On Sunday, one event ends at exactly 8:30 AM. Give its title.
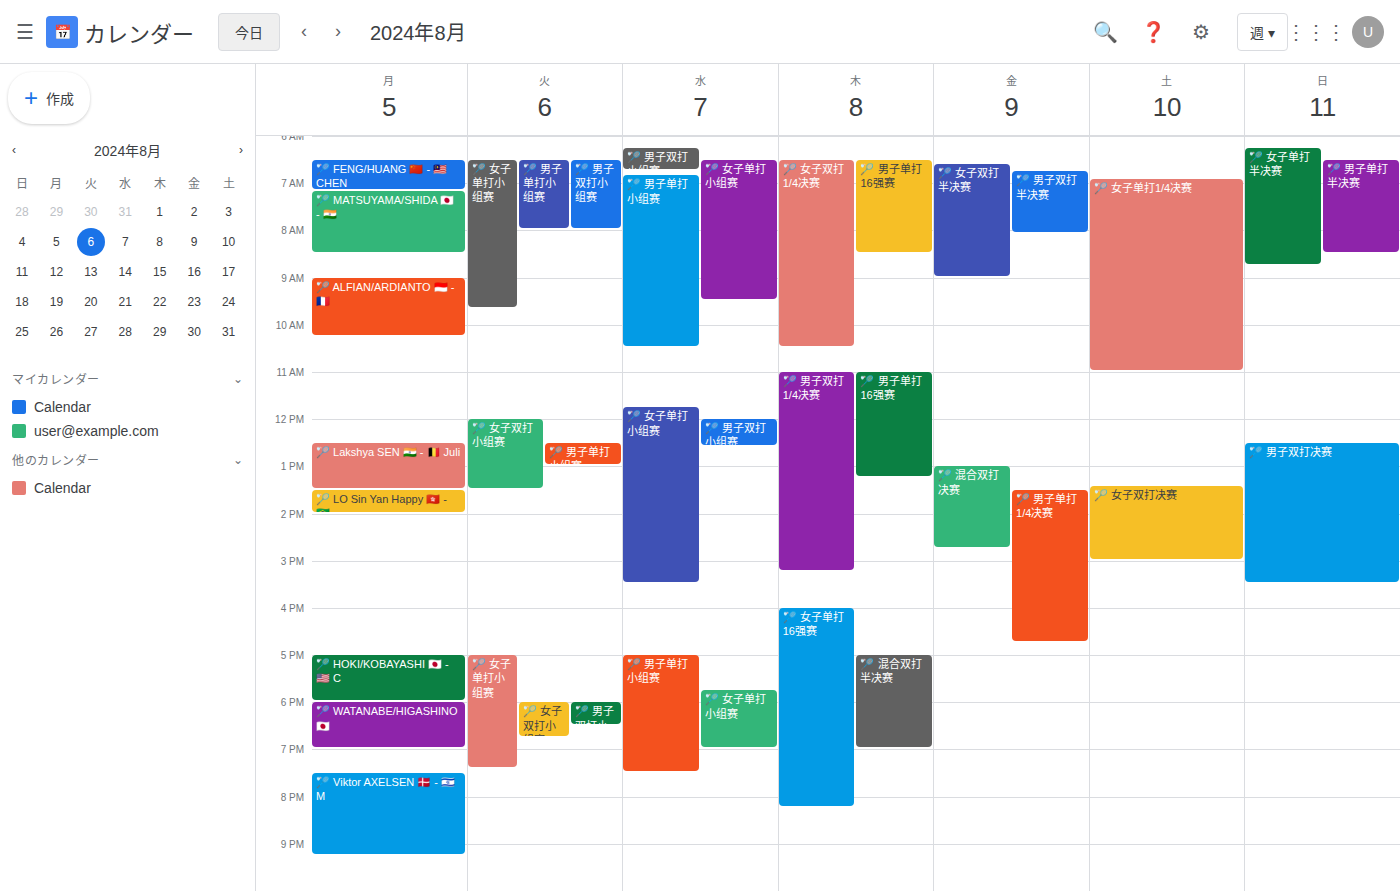
"🏸 男子单打半决赛"